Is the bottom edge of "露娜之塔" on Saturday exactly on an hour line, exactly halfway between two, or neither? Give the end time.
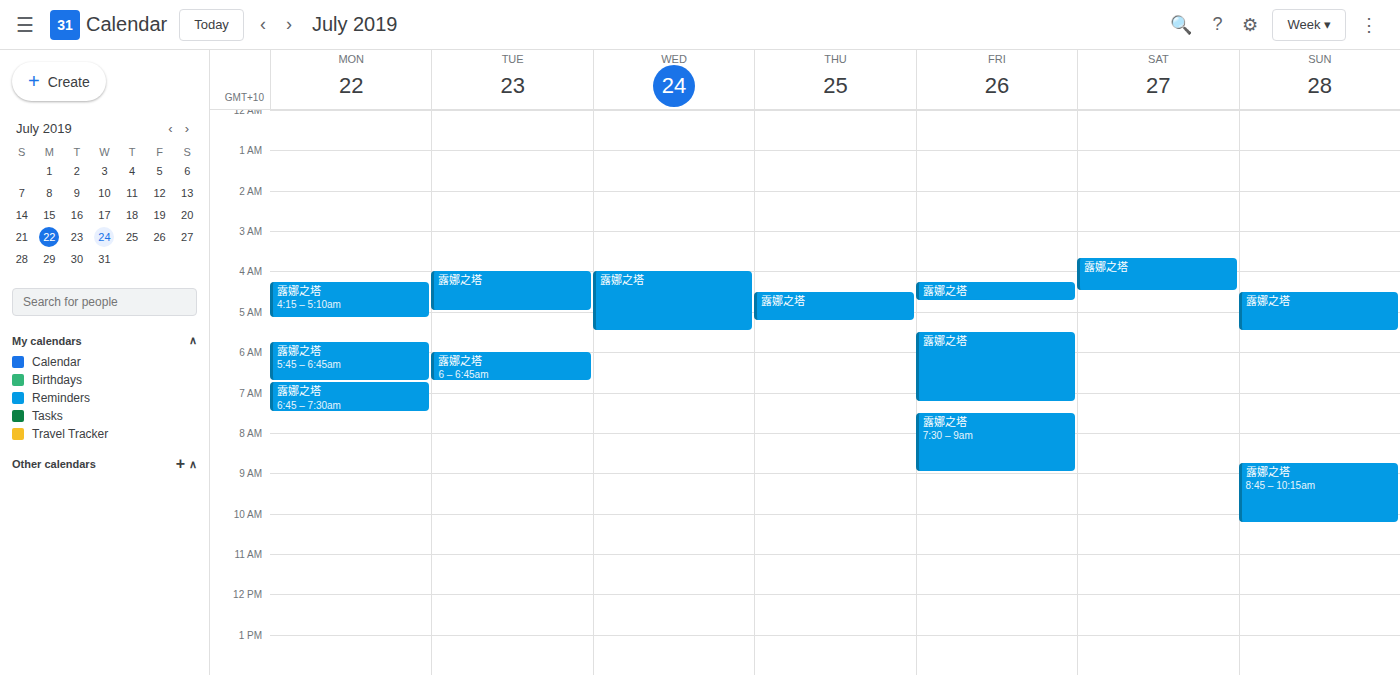
4:30 AM -- halfway between the 4 AM and 5 AM lines.